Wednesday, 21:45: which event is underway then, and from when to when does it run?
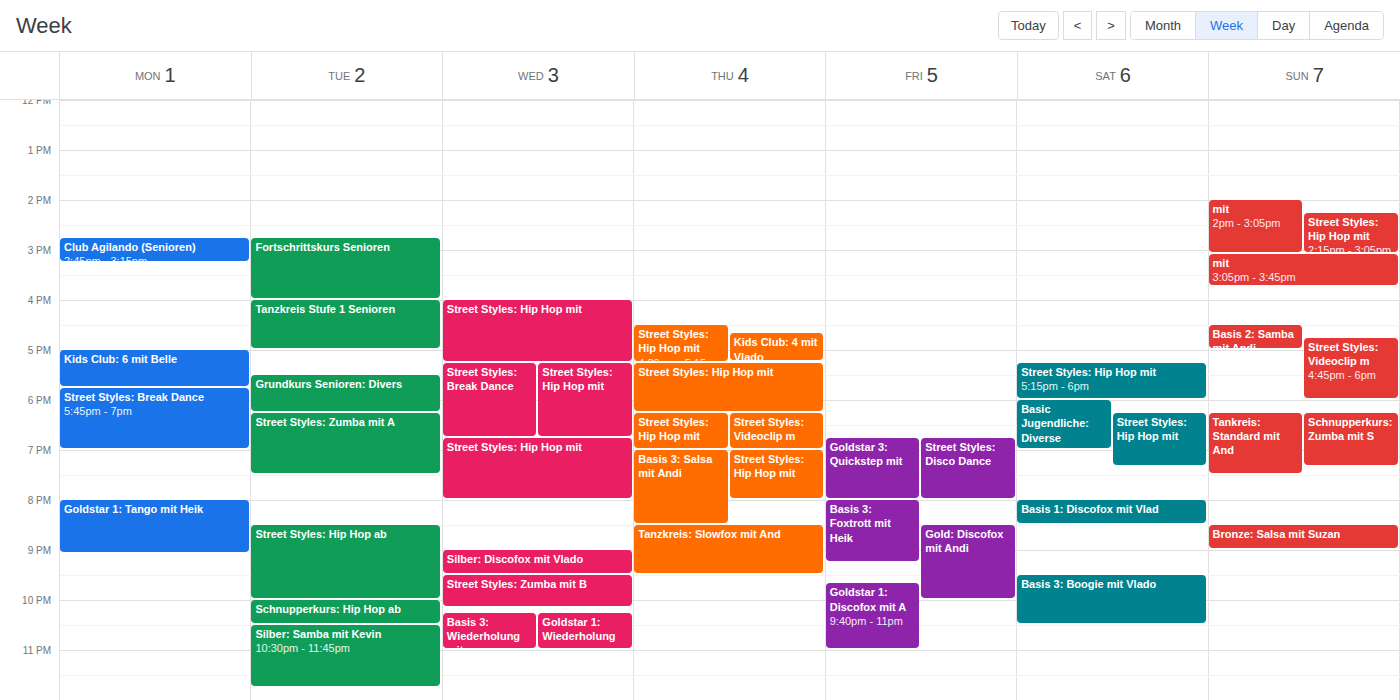
"Street Styles: Zumba mit B", 21:30 to 22:10